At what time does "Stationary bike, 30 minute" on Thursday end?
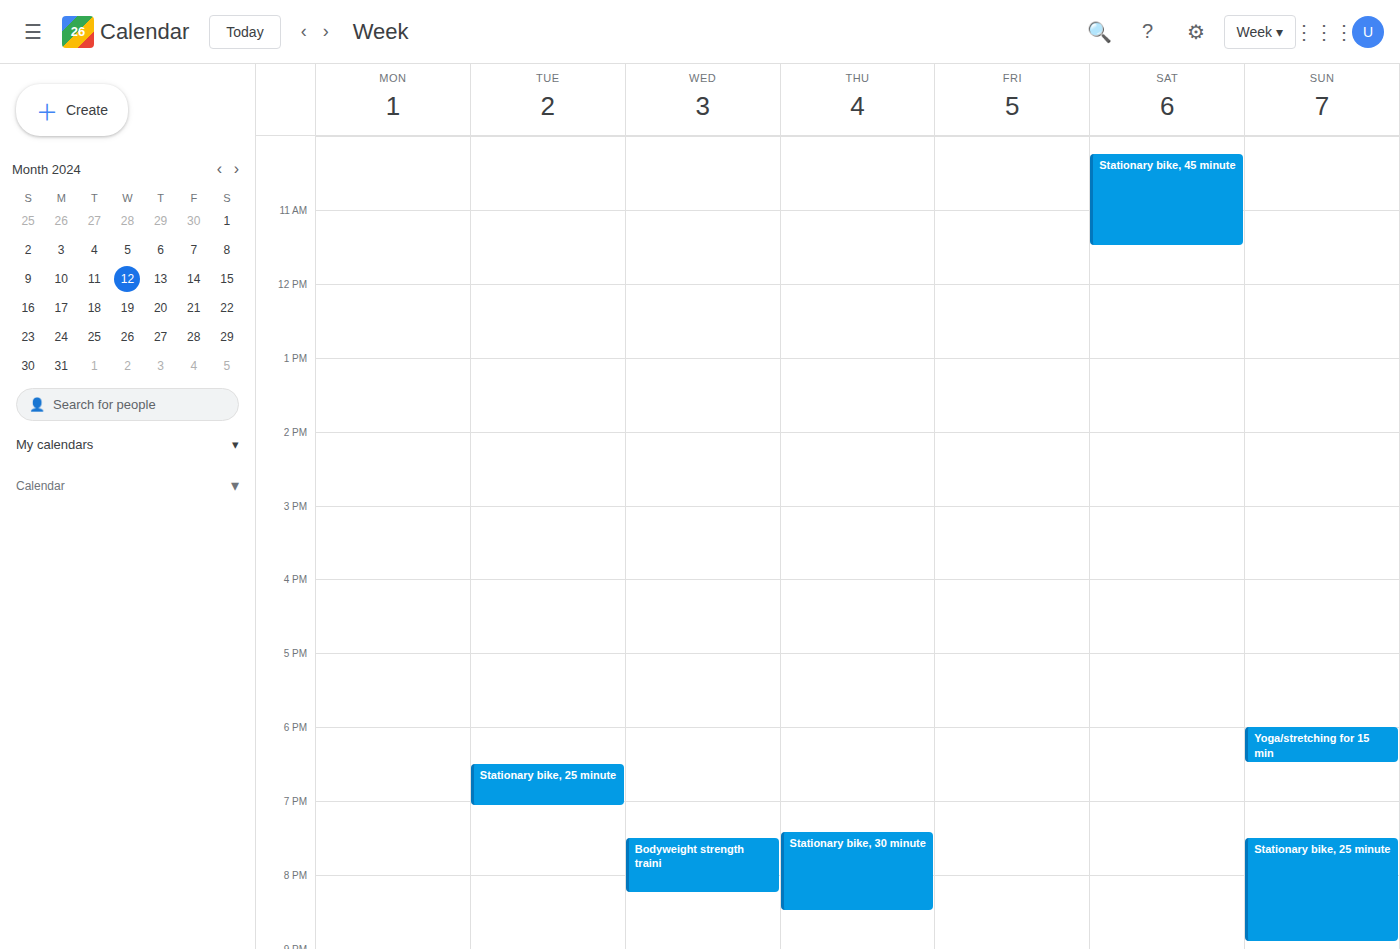
20:30